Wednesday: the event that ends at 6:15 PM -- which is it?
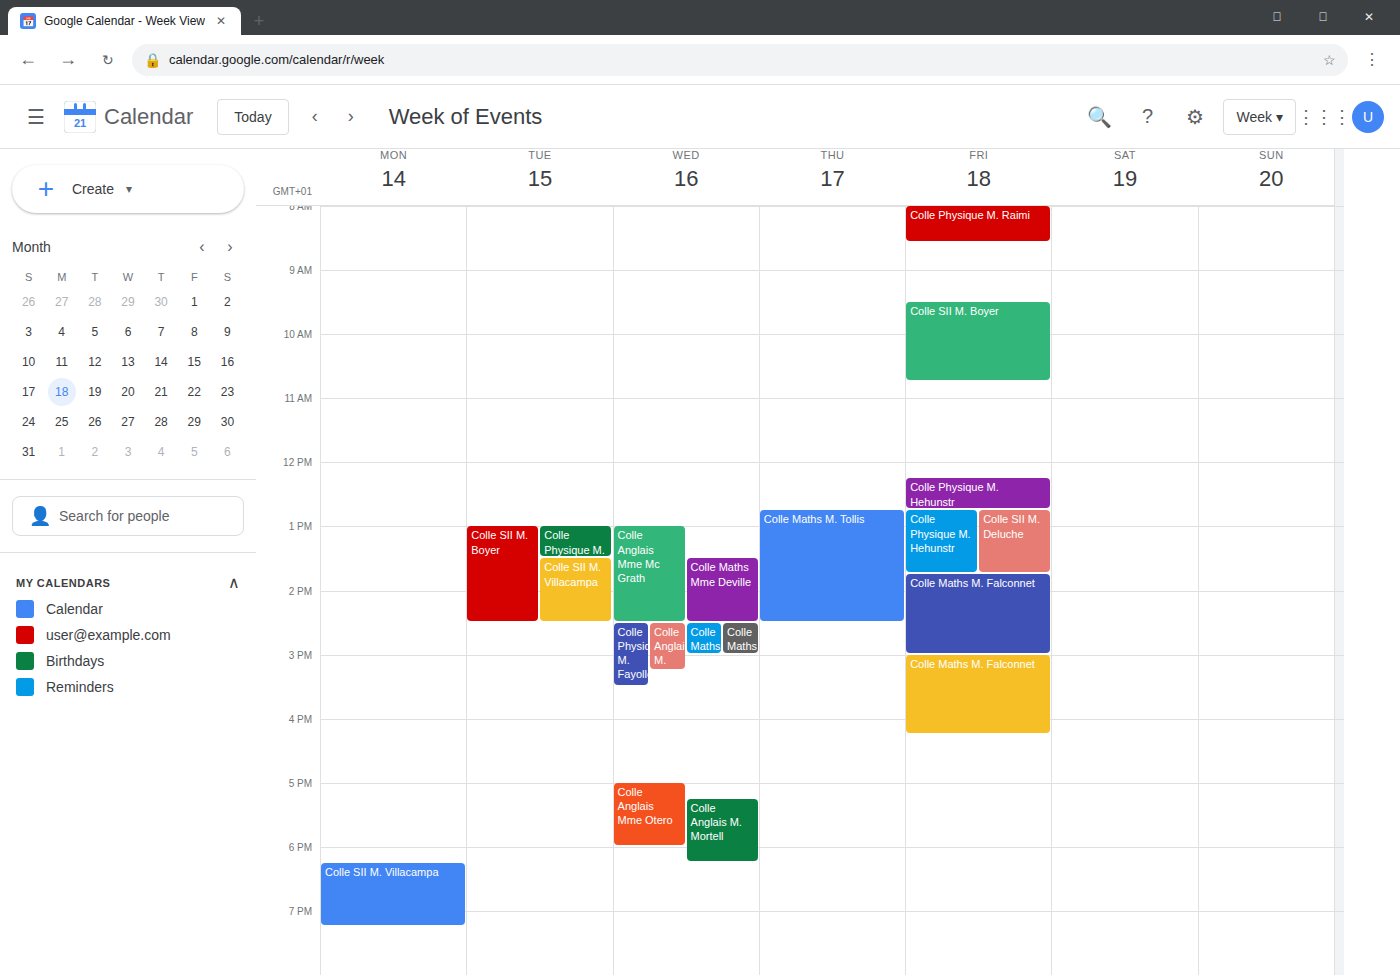
"Colle Anglais M. Mortell"